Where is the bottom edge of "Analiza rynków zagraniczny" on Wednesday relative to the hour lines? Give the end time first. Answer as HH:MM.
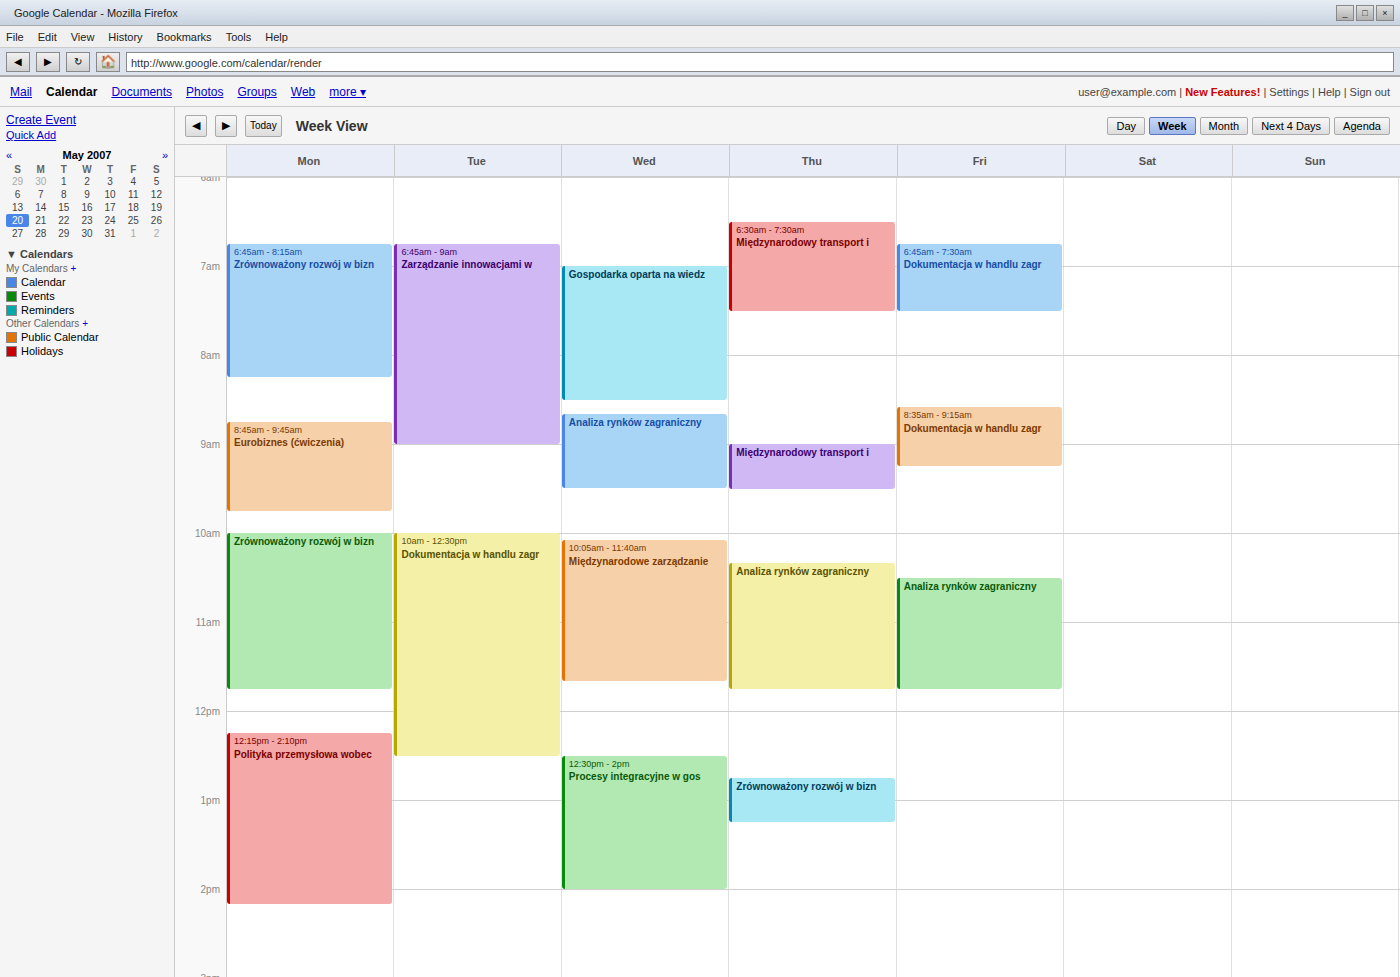
09:30 -- halfway between the 09:00 and 10:00 lines.